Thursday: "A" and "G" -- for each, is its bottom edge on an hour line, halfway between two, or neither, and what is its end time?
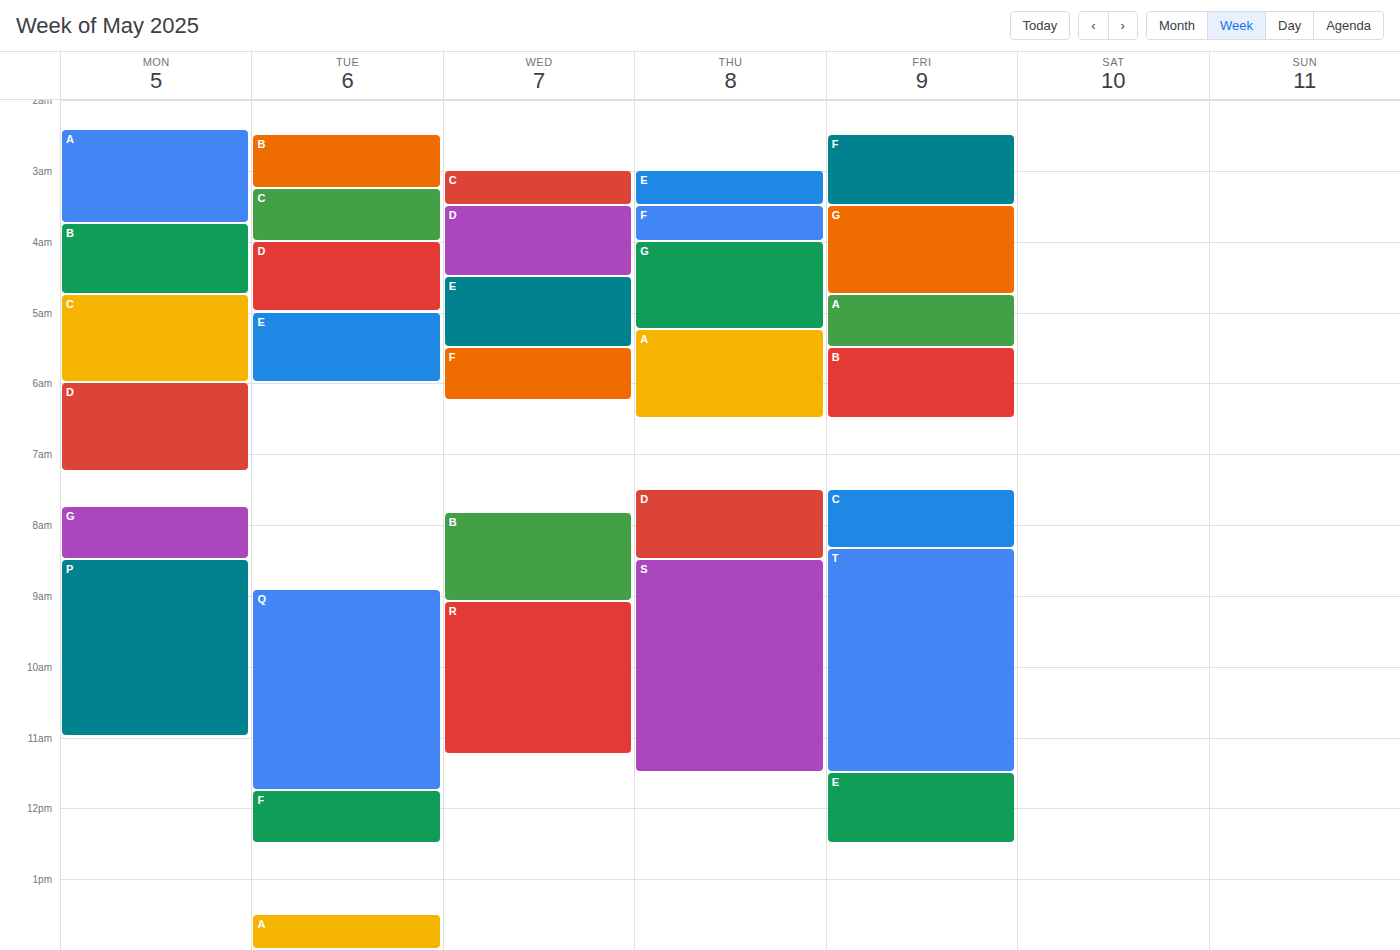
"A": 6:30 AM, halfway between the 6 AM and 7 AM lines. "G": 5:15 AM, neither: a quarter of the way from the 5 AM line to the 6 AM line.